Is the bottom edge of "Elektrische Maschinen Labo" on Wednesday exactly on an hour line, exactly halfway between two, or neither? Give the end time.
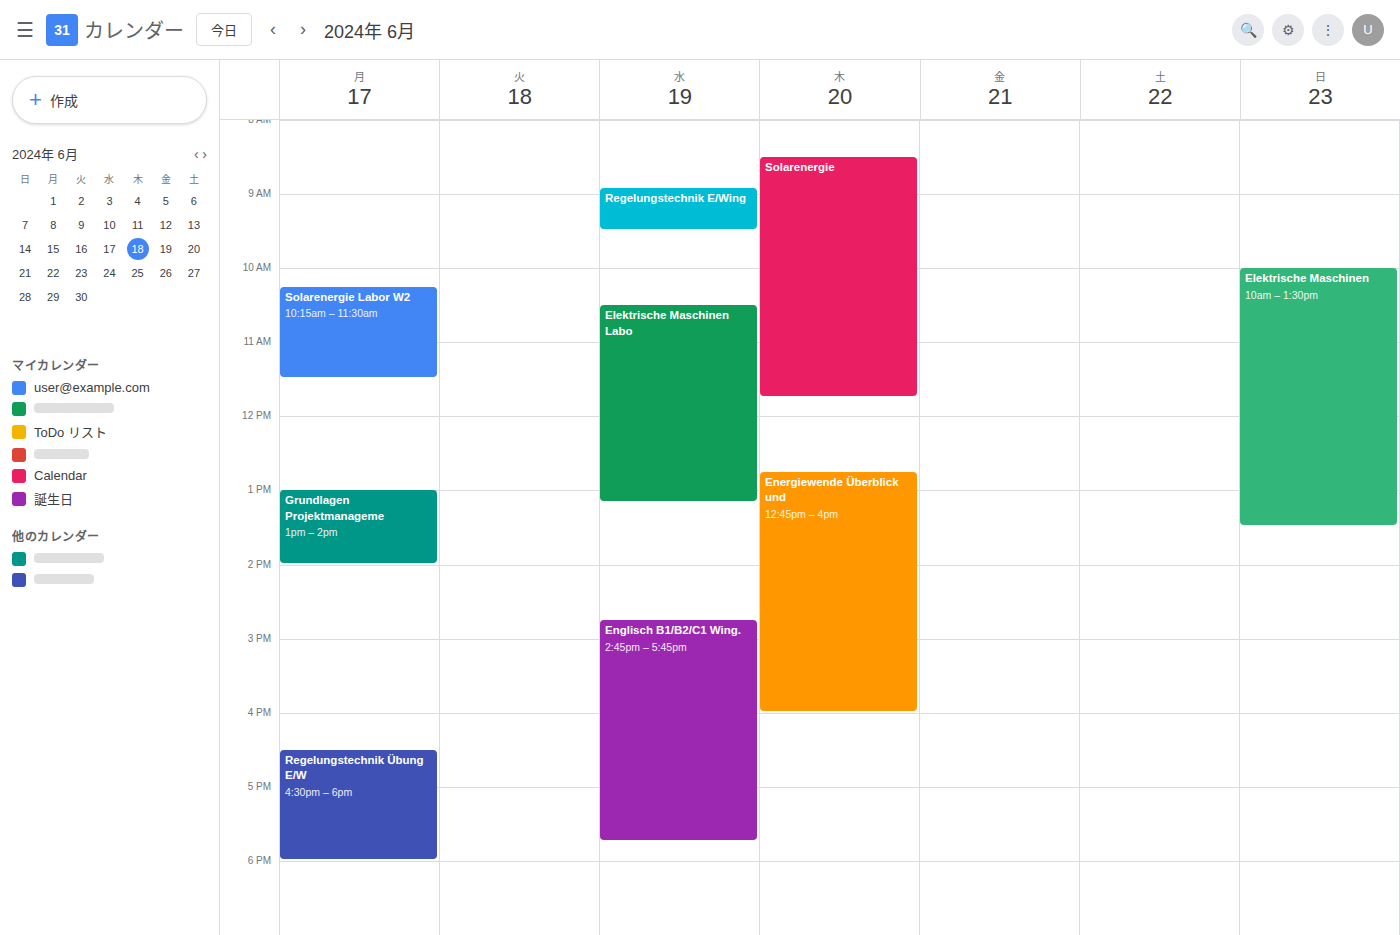
1:10 PM -- neither: 10 minutes below the 1 PM line and 50 minutes above the 2 PM line.